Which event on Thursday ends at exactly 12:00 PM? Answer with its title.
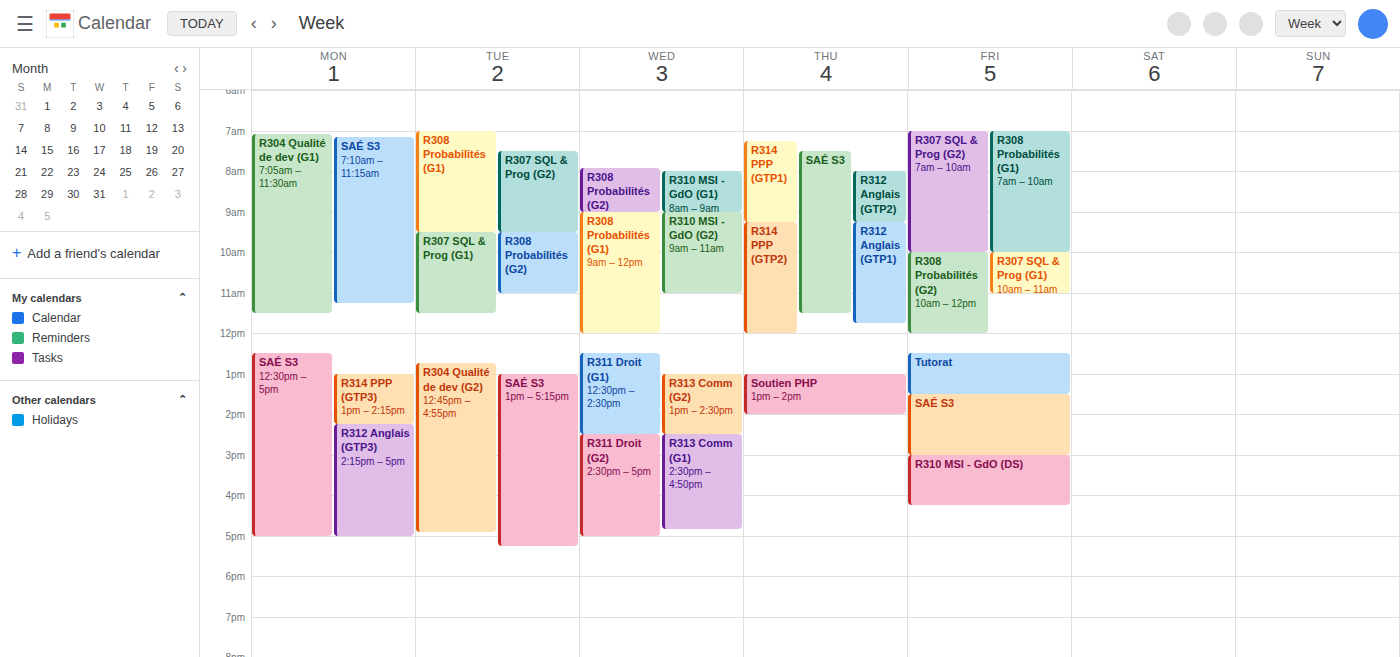
"R314 PPP (GTP2)"